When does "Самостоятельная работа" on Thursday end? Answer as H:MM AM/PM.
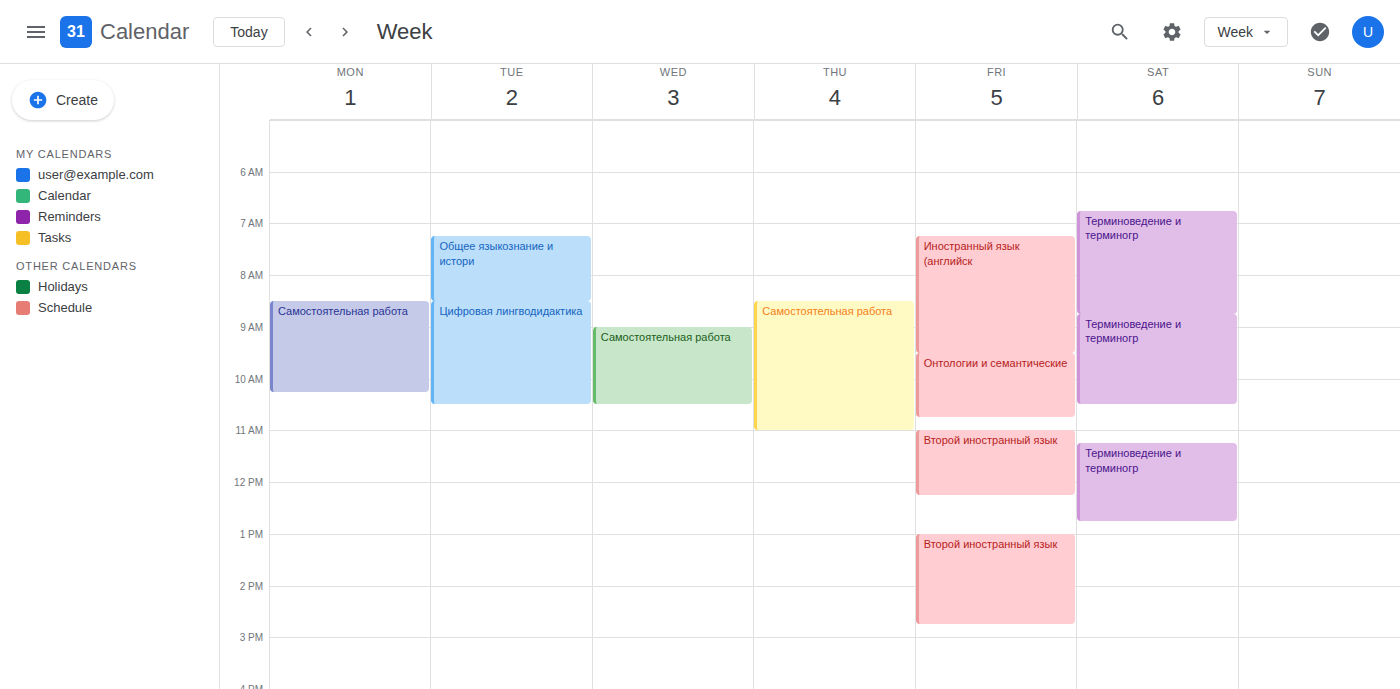
11:00 AM